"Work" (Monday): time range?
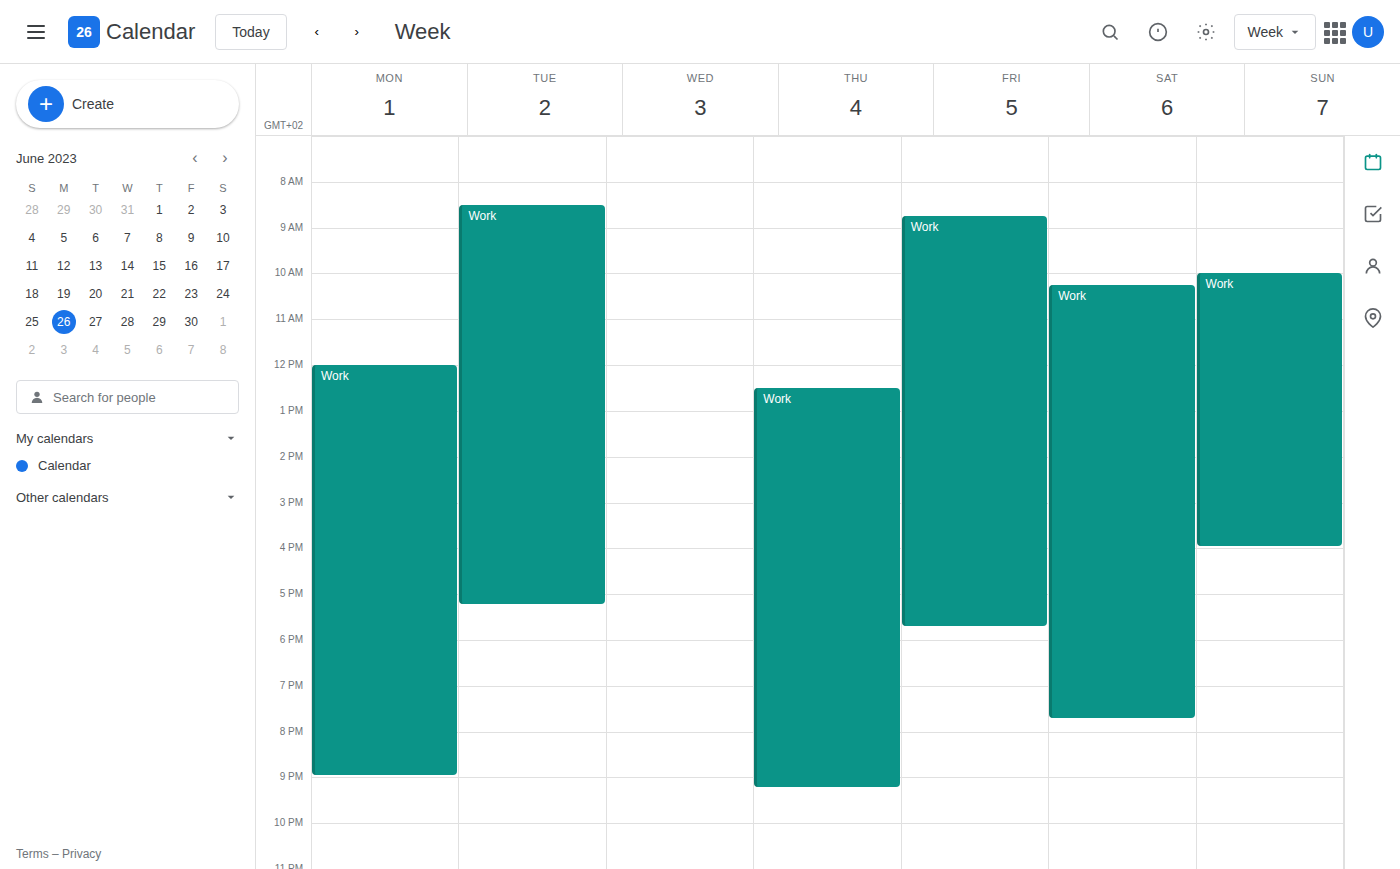
12:00 PM to 9:00 PM